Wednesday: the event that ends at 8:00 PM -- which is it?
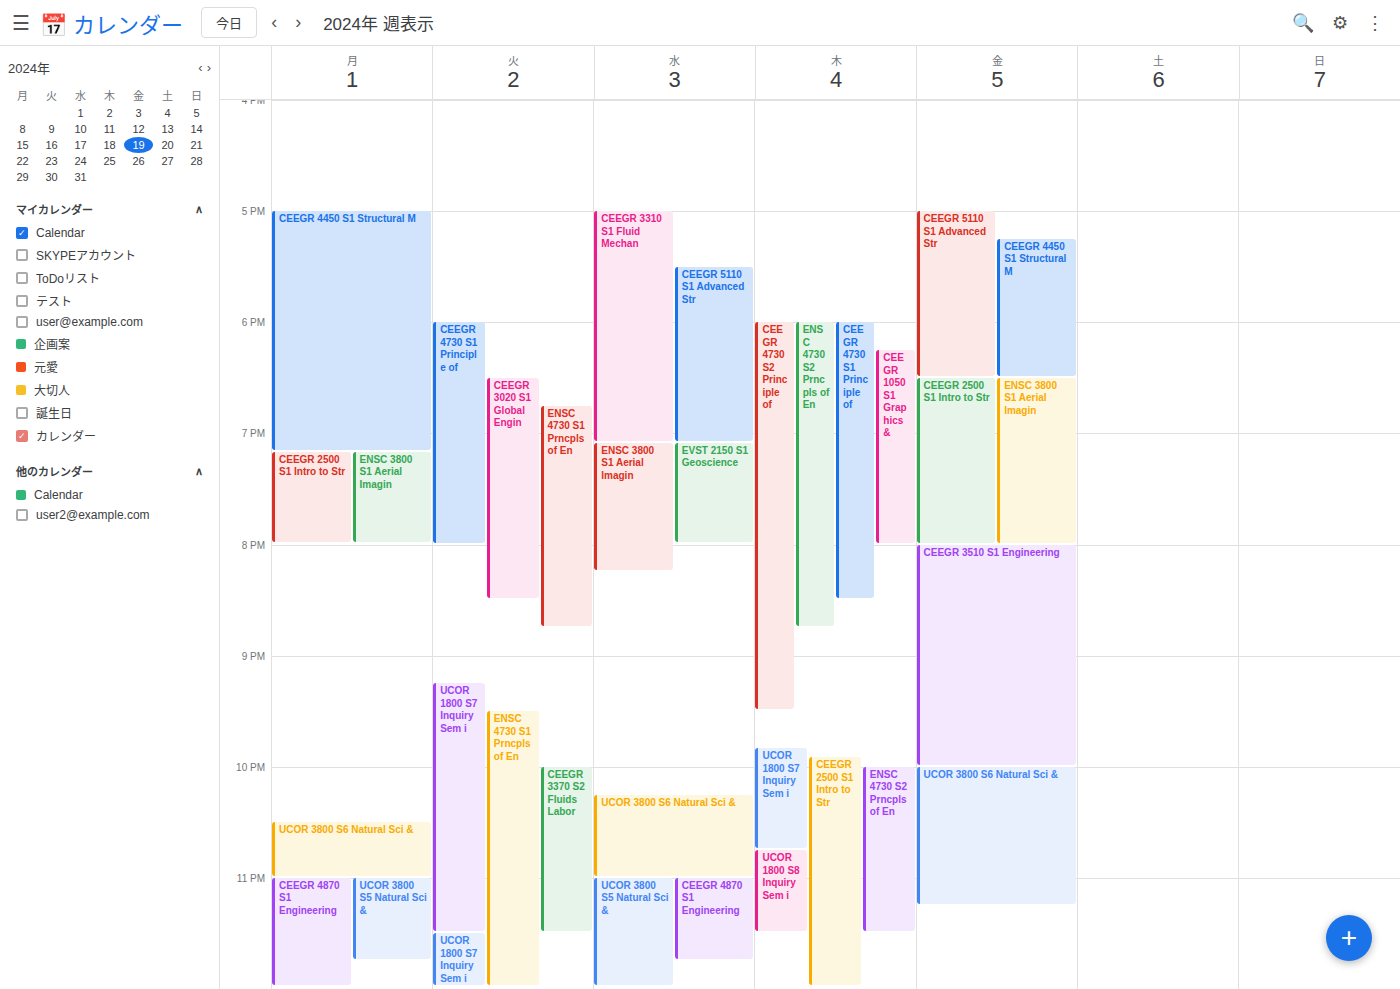
"EVST 2150 S1 Geoscience"